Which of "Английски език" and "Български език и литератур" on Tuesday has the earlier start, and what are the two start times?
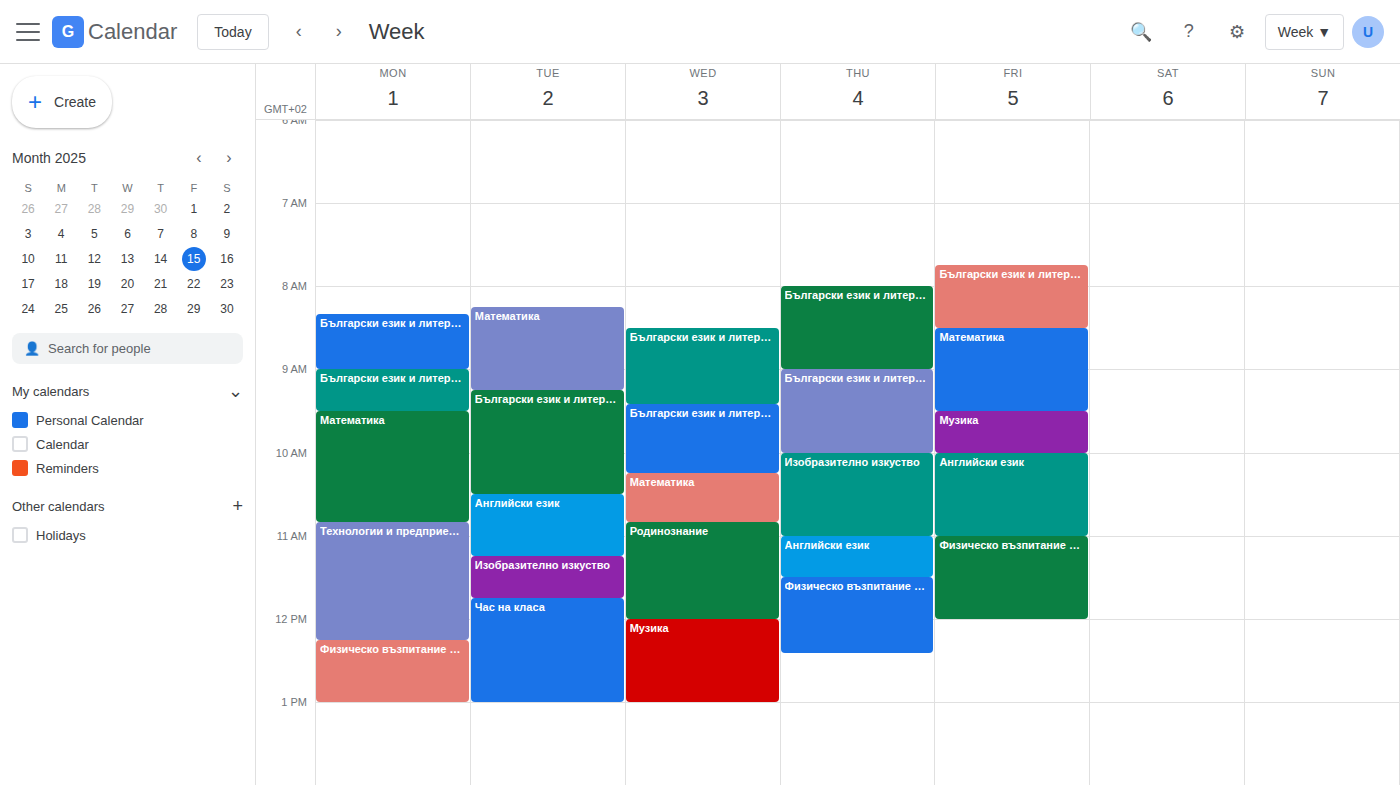
"Български език и литератур" 9:15 AM; "Английски език" 10:30 AM.